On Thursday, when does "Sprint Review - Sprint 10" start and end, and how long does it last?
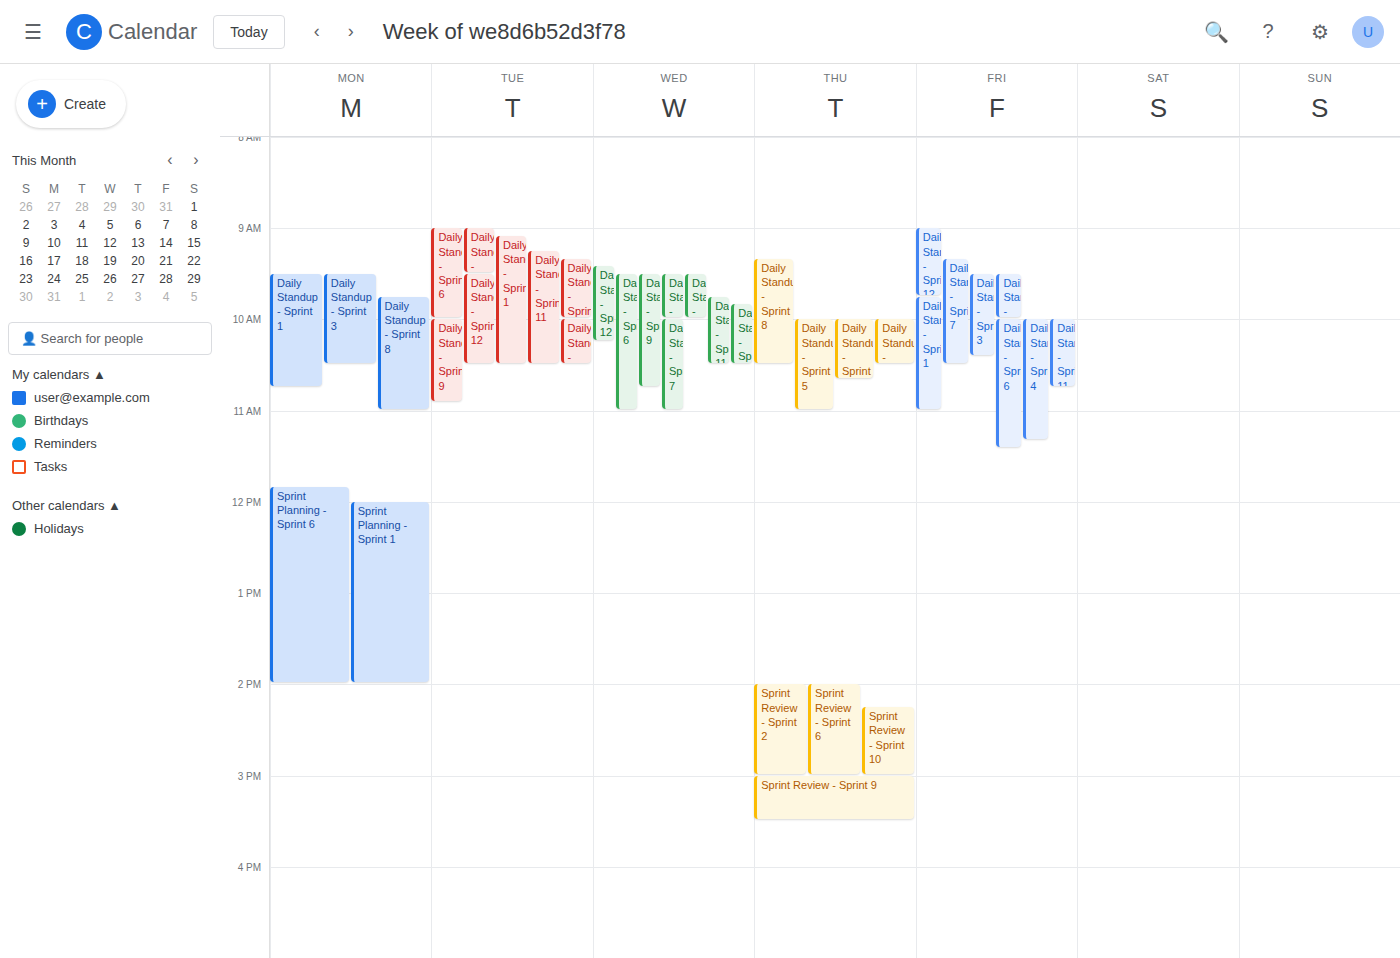
2:15 PM to 3:00 PM, 45 minutes